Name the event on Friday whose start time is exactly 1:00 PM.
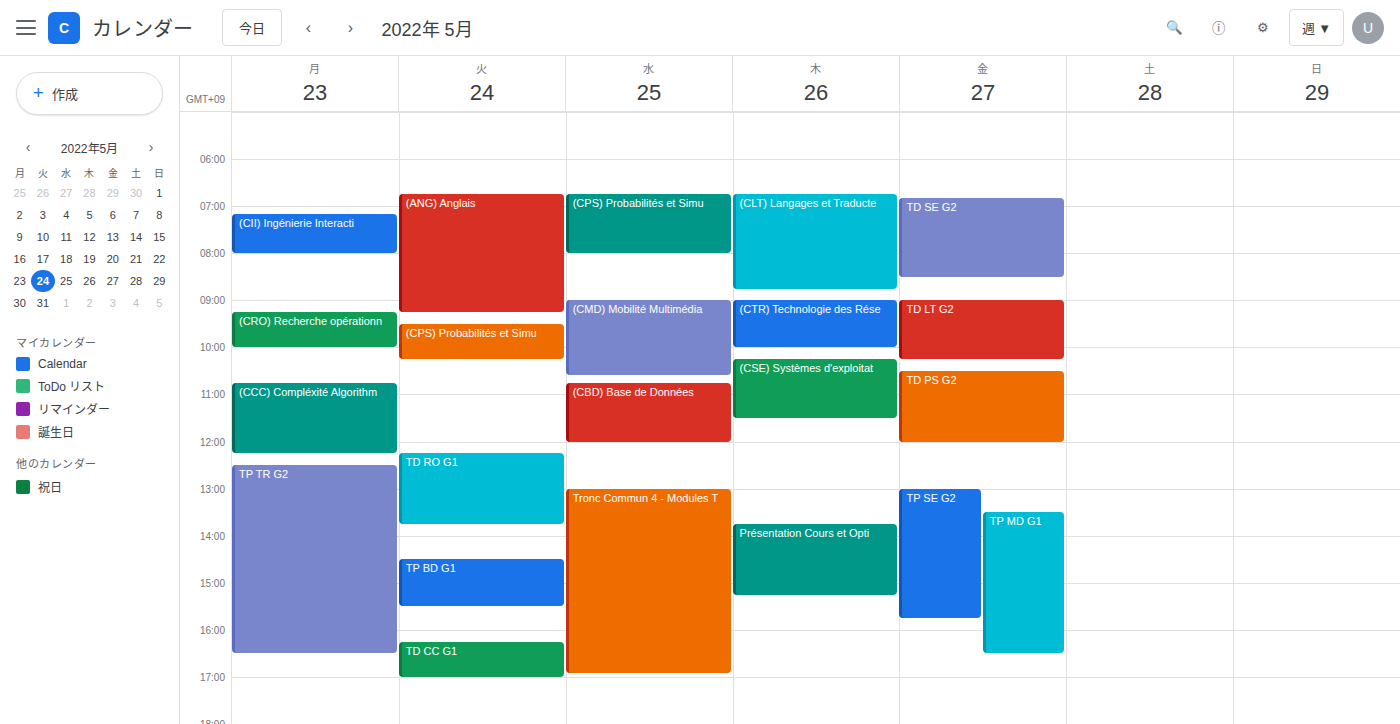
"TP SE G2"